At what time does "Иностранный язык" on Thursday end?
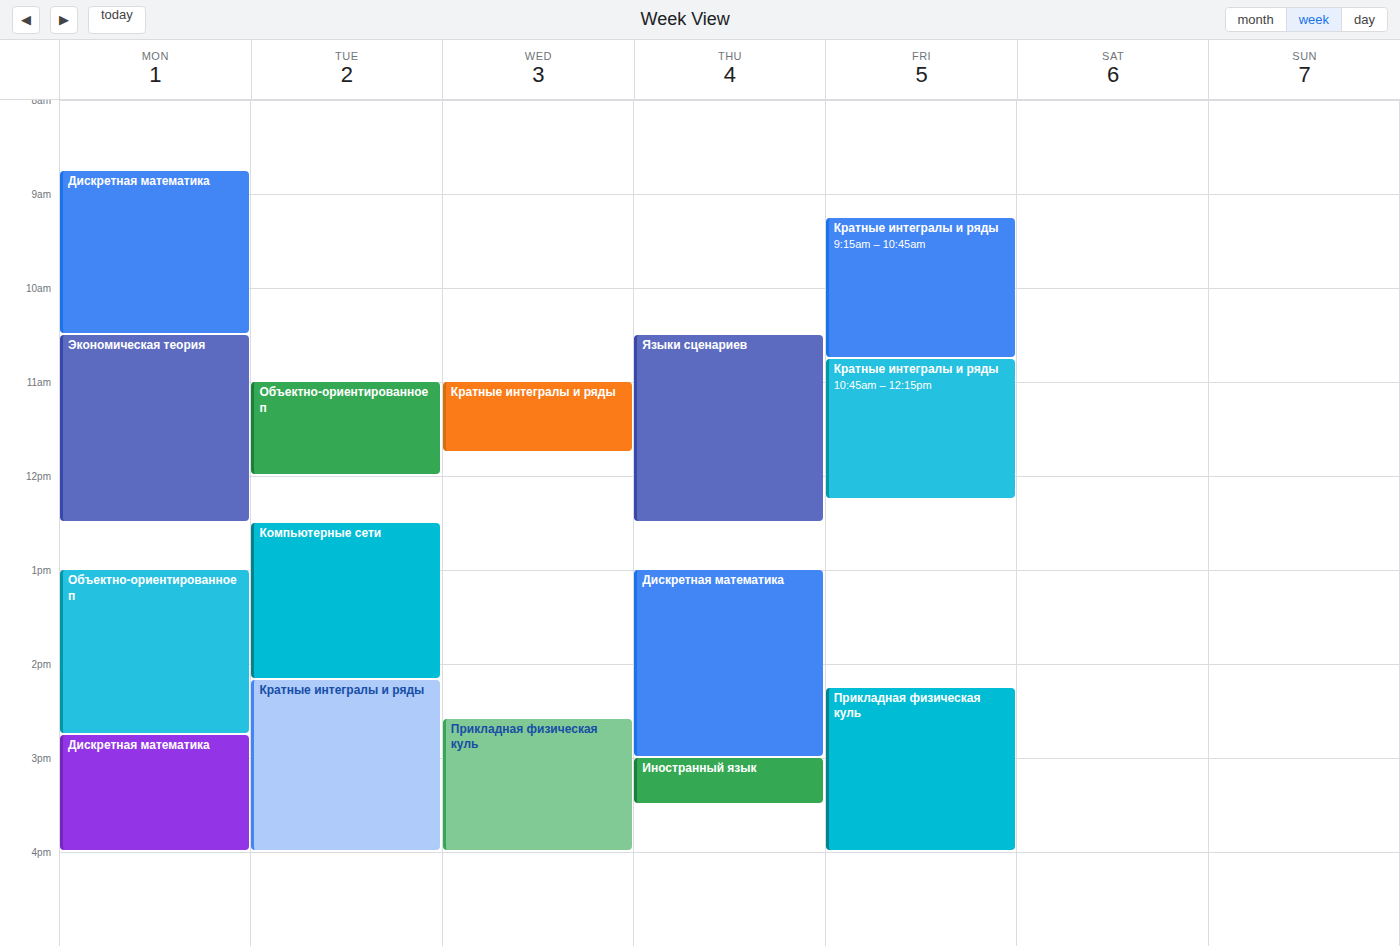
3:30 PM